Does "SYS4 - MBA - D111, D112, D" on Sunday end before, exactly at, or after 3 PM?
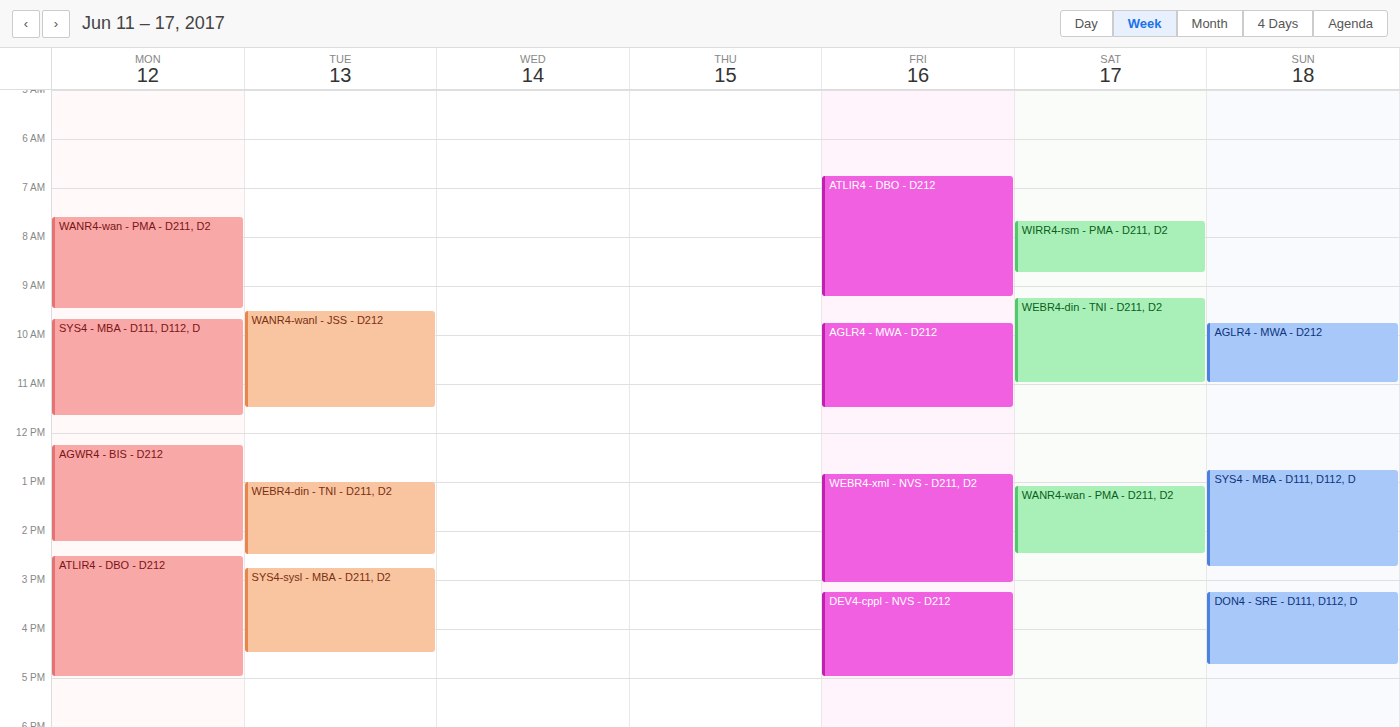
2:45 PM -- before 3 PM, 15 minutes above the 3 PM line.